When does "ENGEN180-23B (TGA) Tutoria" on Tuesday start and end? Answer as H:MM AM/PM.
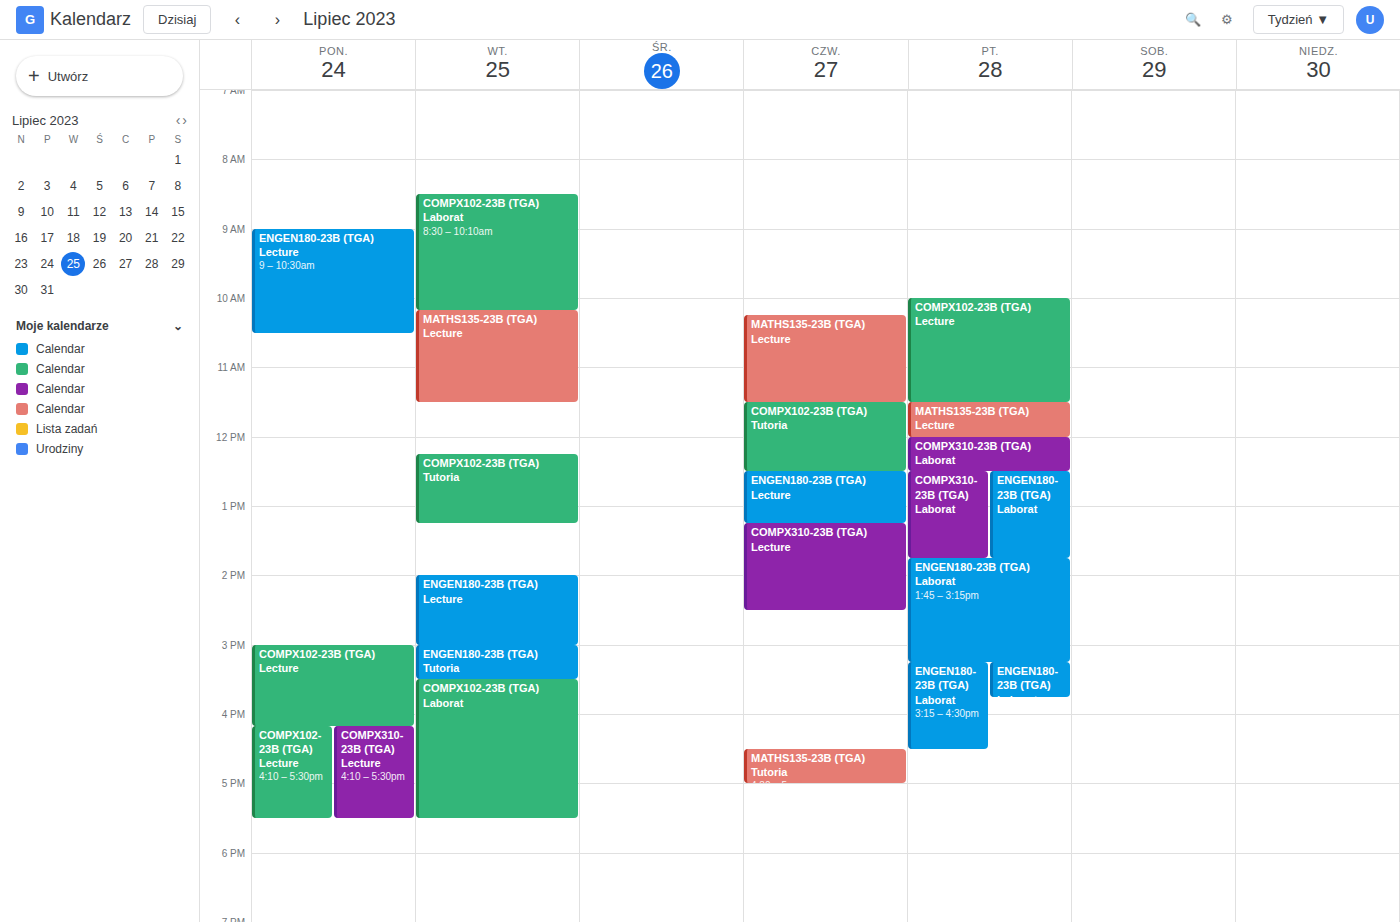
3:00 PM to 3:30 PM